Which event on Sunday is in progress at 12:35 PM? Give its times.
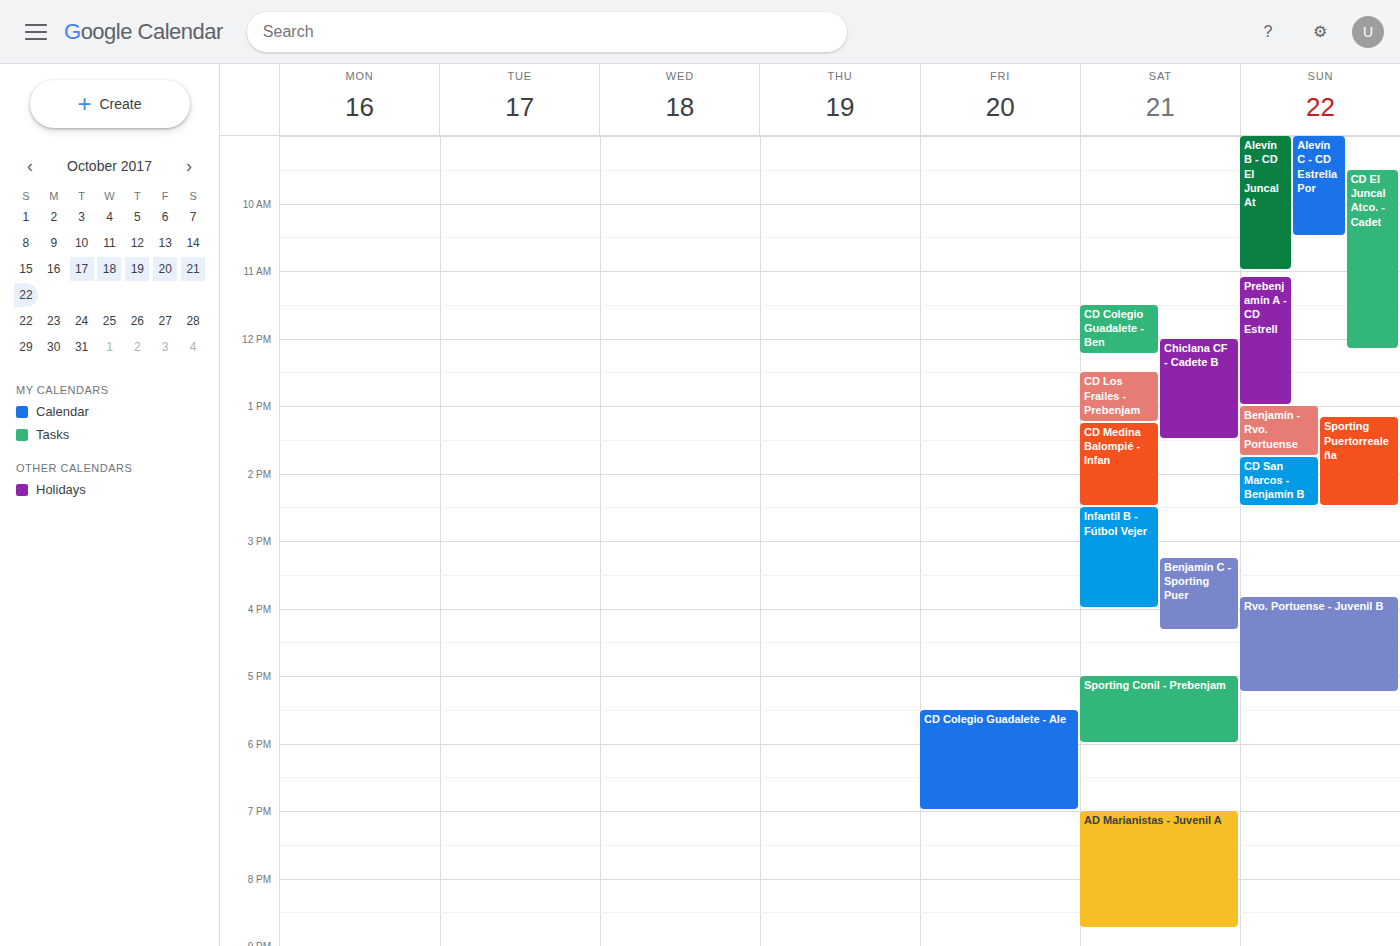
"Prebenjamín A - CD Estrell", 11:05 AM to 1:00 PM